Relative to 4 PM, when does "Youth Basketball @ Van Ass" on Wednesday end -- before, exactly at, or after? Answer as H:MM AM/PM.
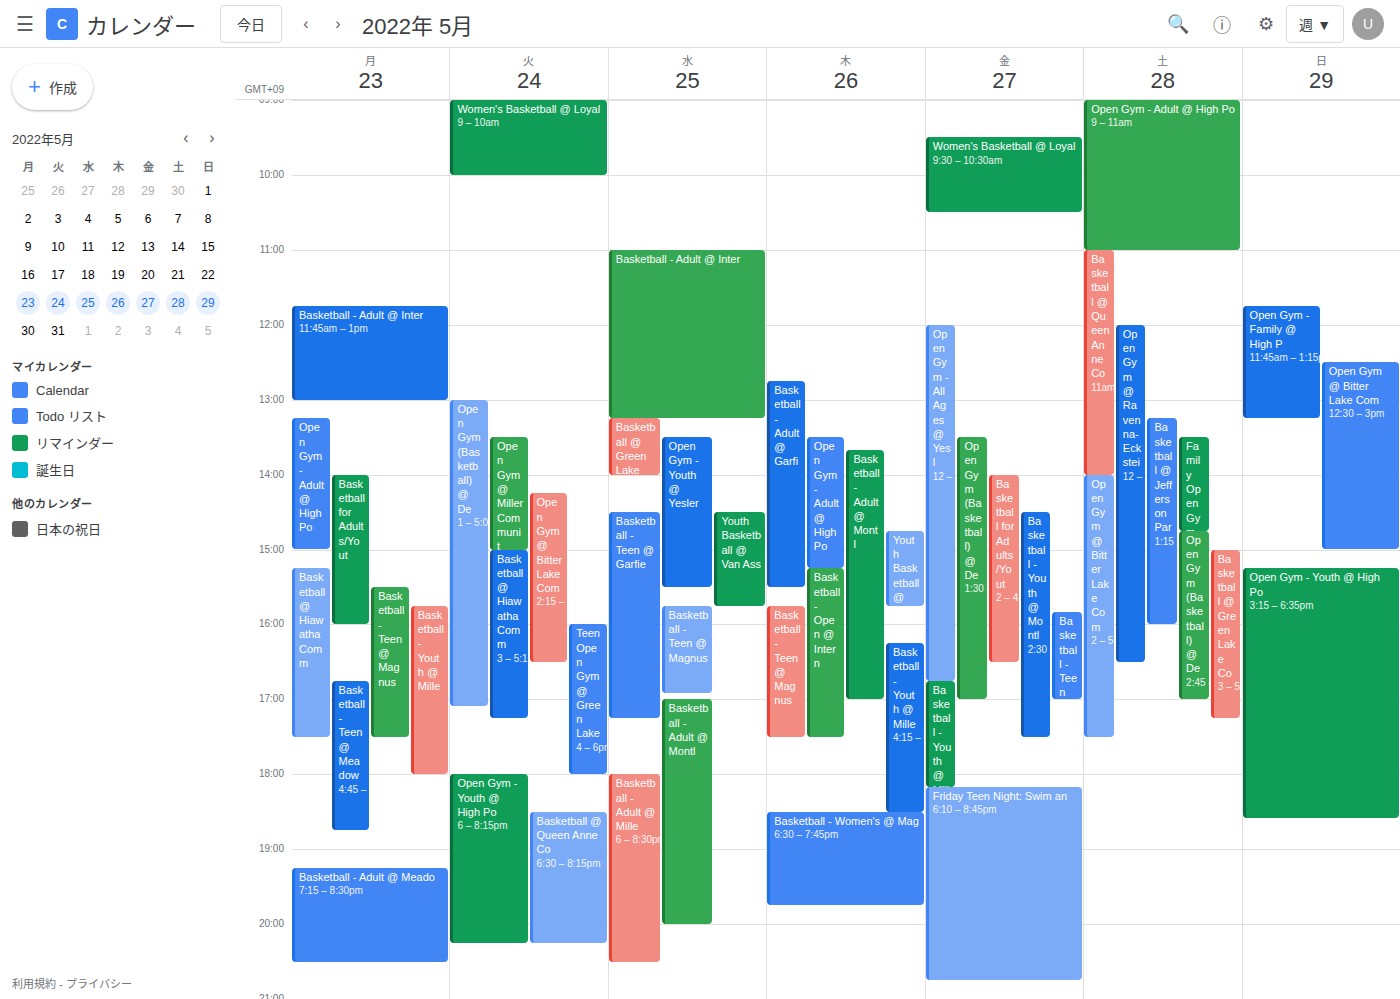
3:45 PM -- before 4 PM, 15 minutes above the 4 PM line.